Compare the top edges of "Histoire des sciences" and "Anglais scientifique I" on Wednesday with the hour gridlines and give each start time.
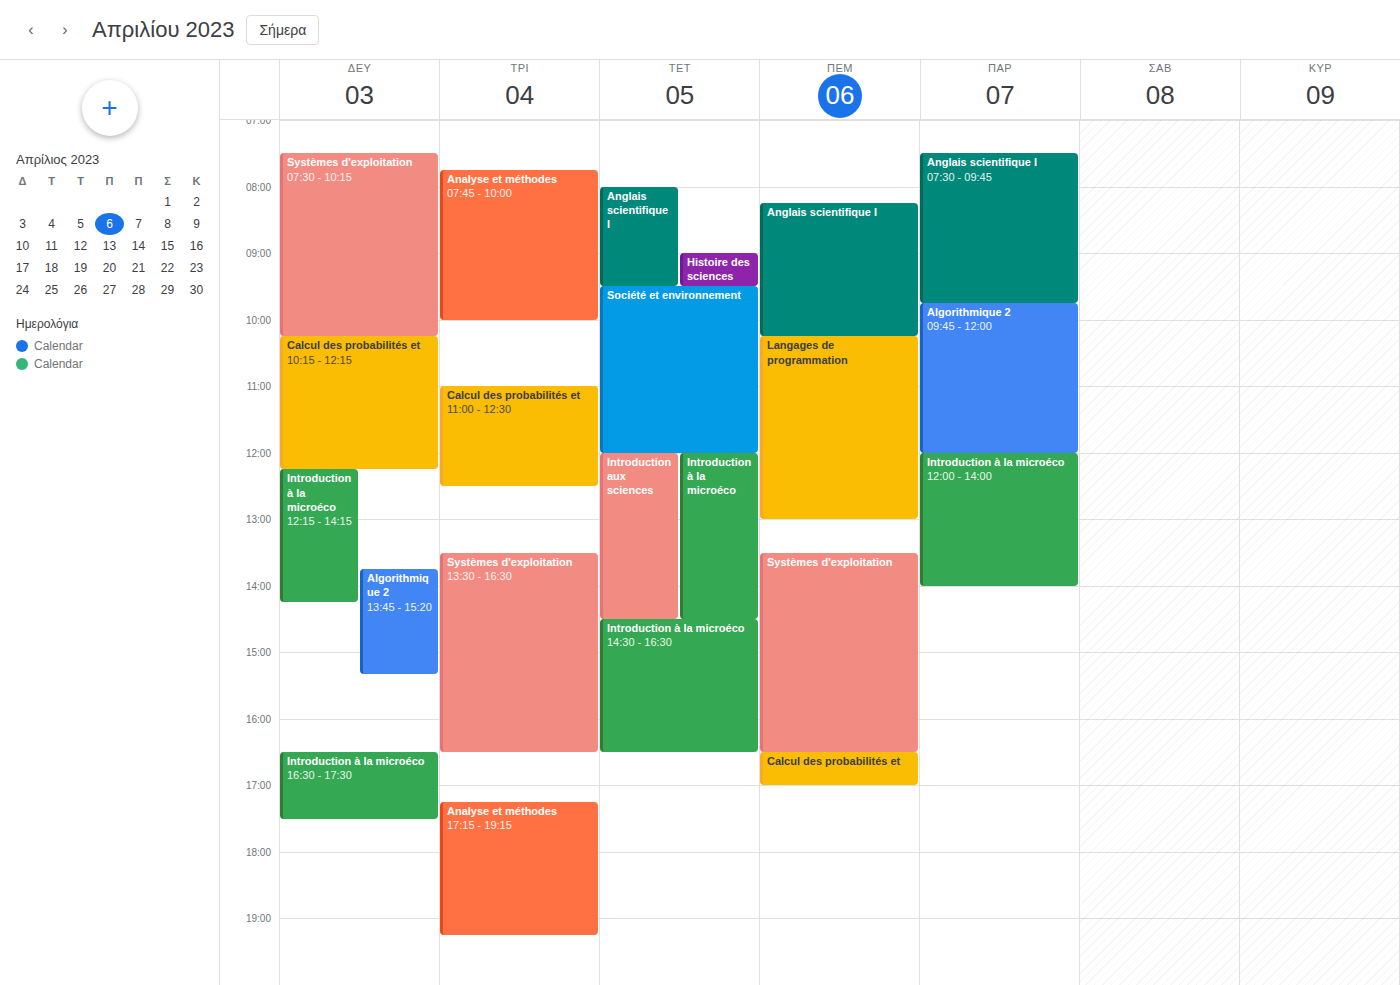
"Histoire des sciences": 9:00 AM, exactly on the 9 AM line. "Anglais scientifique I": 8:00 AM, exactly on the 8 AM line.